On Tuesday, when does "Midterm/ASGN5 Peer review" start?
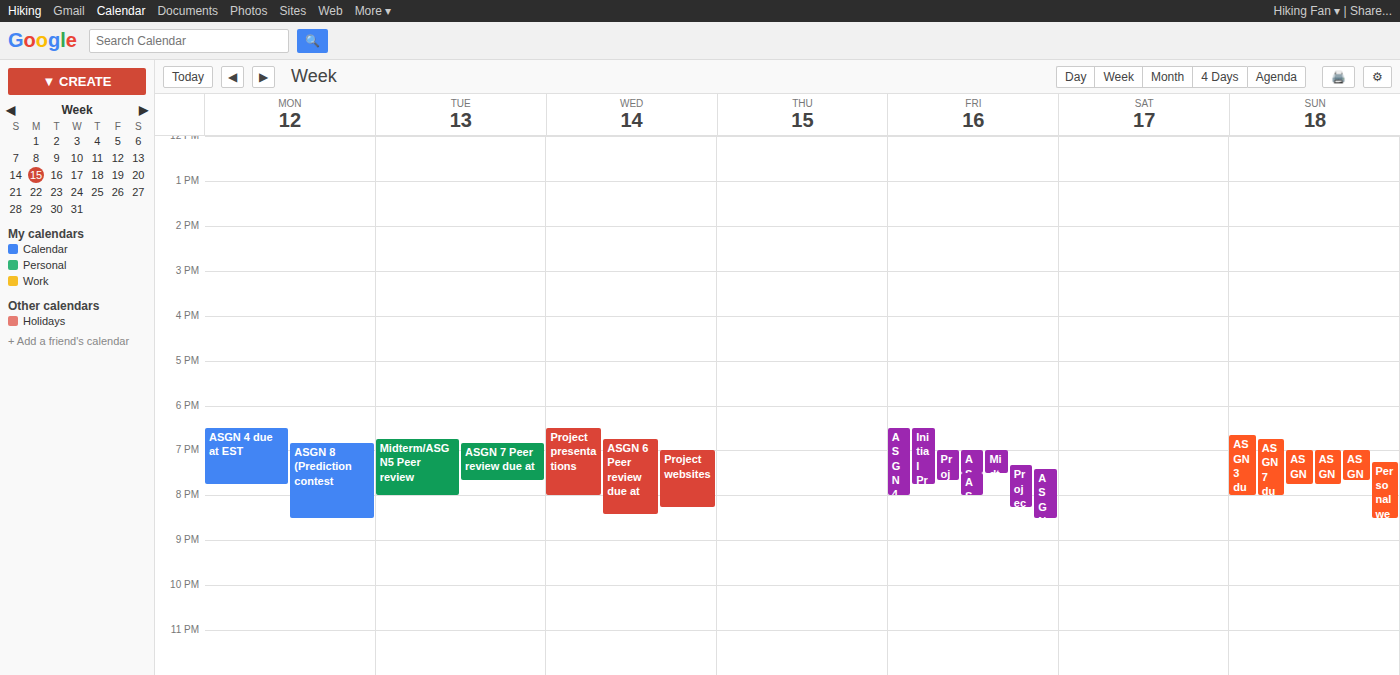
6:45 PM